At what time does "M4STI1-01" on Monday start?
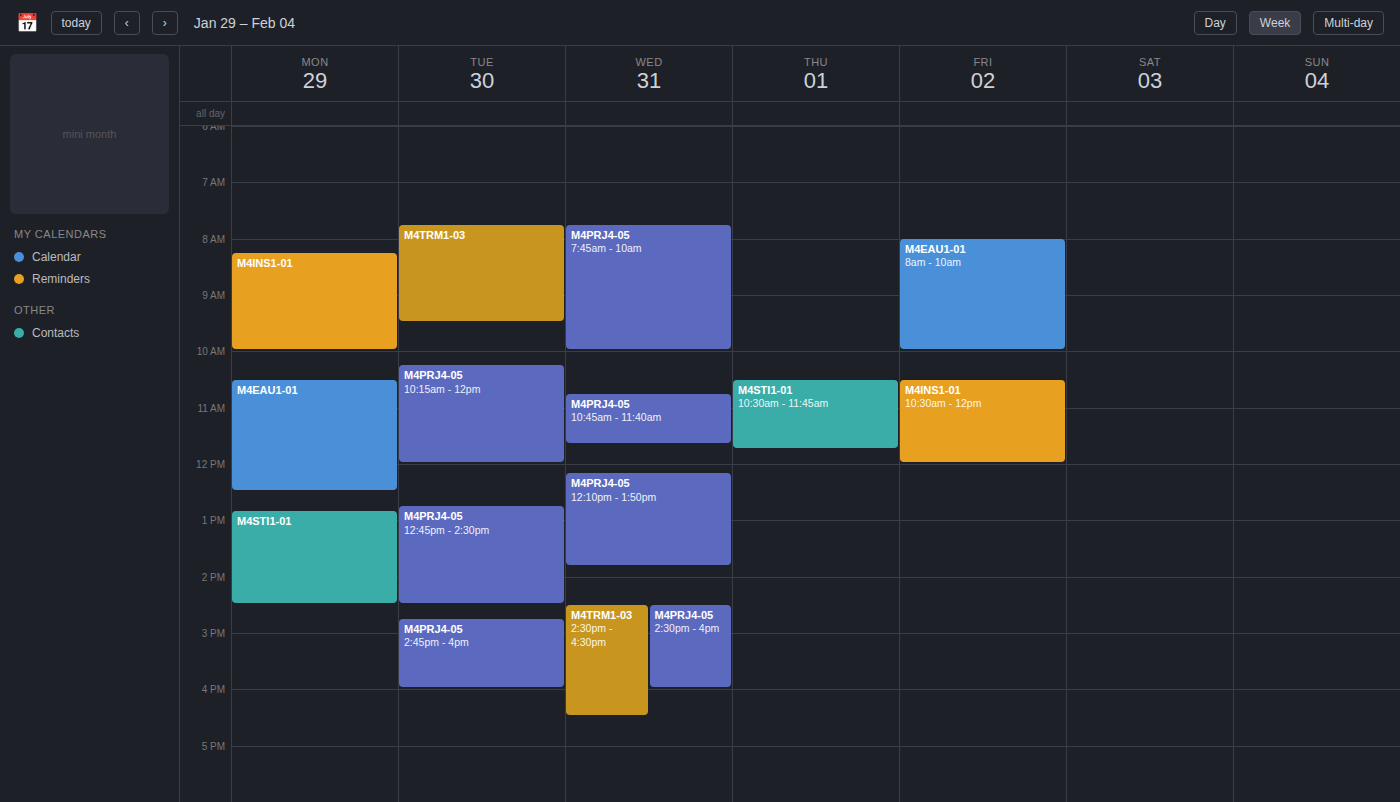
12:50 PM